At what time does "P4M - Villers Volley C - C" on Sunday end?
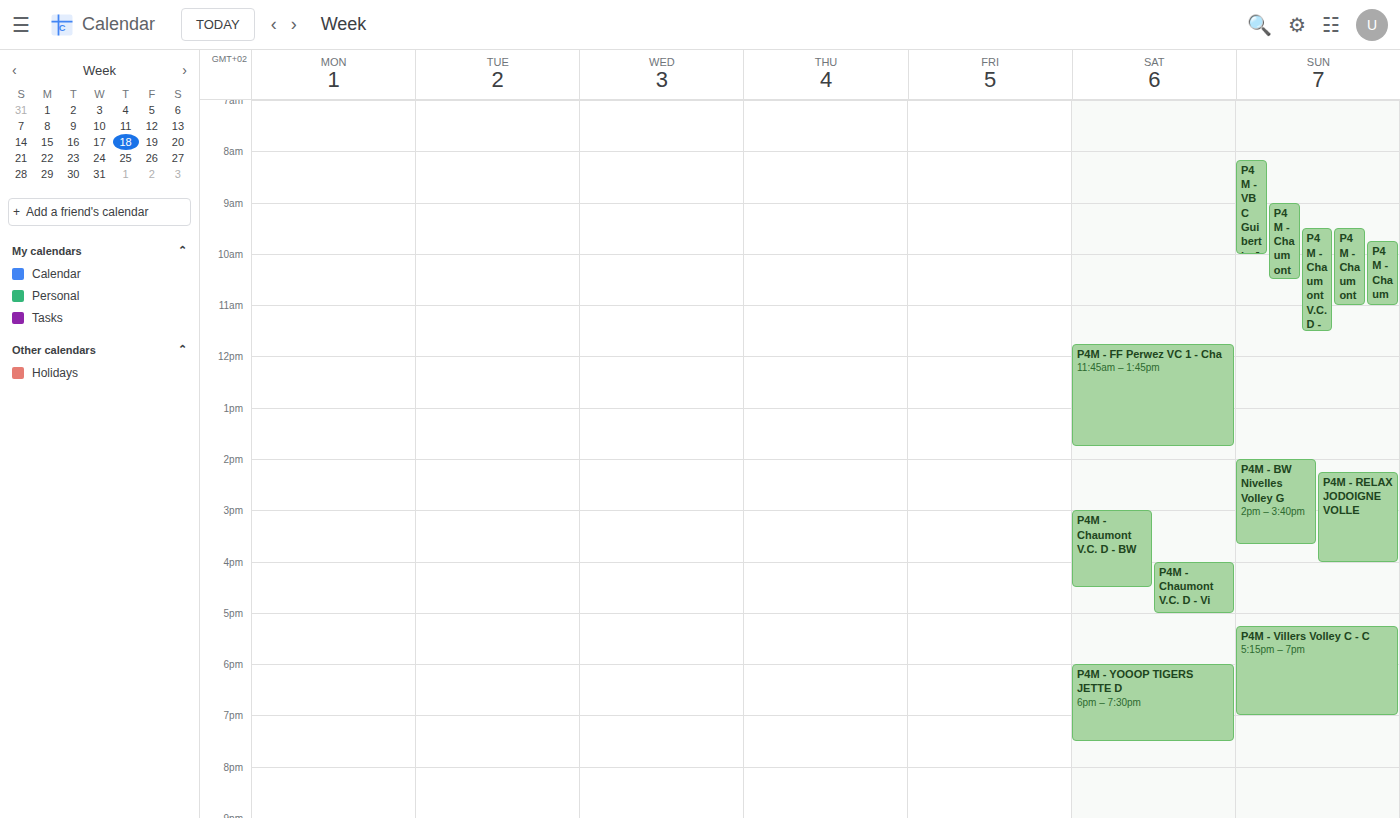
19:00